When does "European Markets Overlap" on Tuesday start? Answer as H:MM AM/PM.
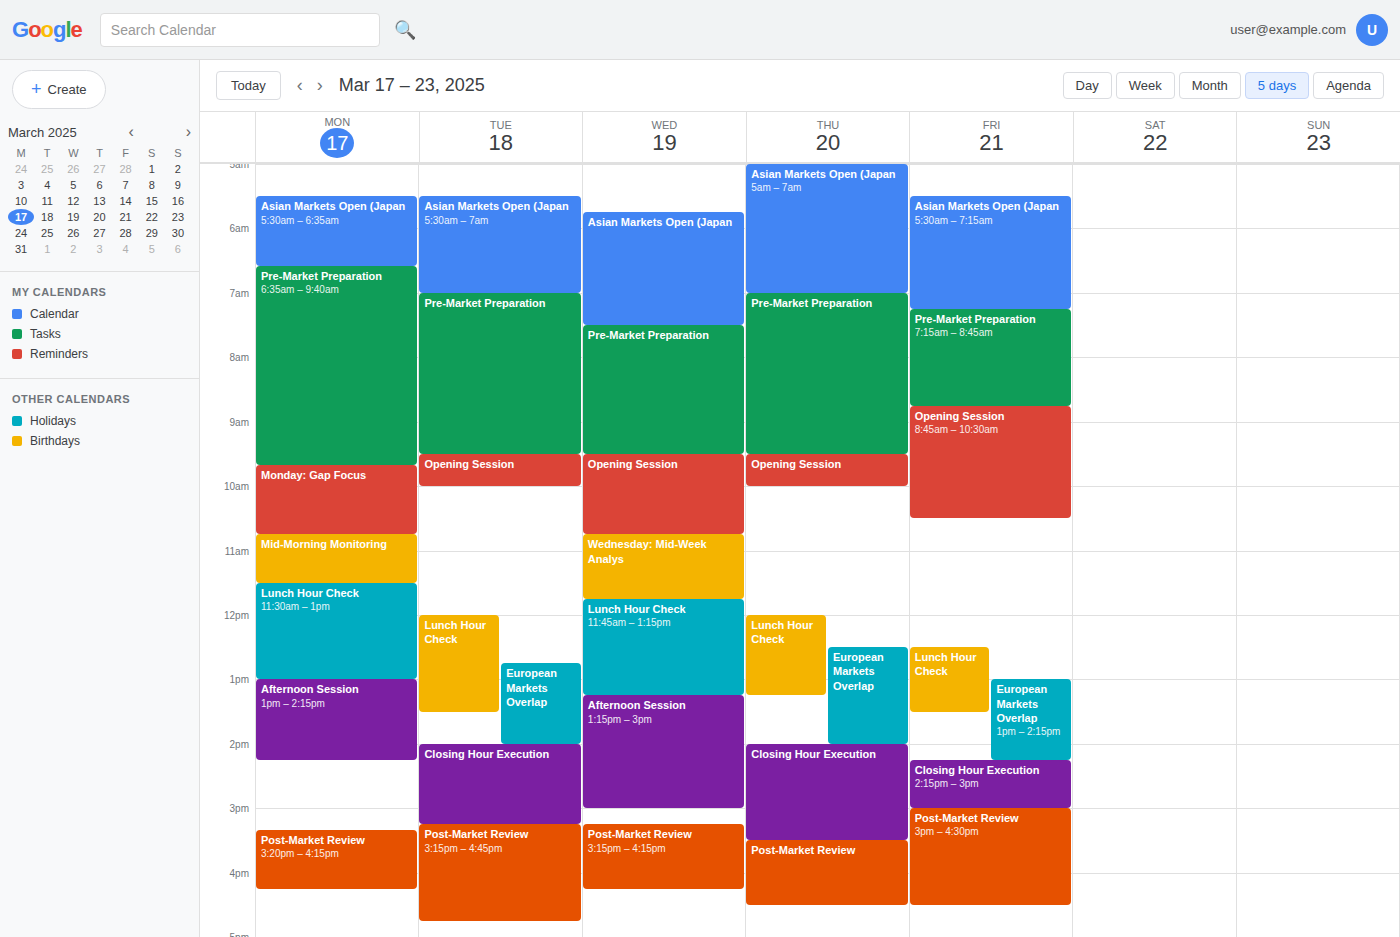
12:45 PM